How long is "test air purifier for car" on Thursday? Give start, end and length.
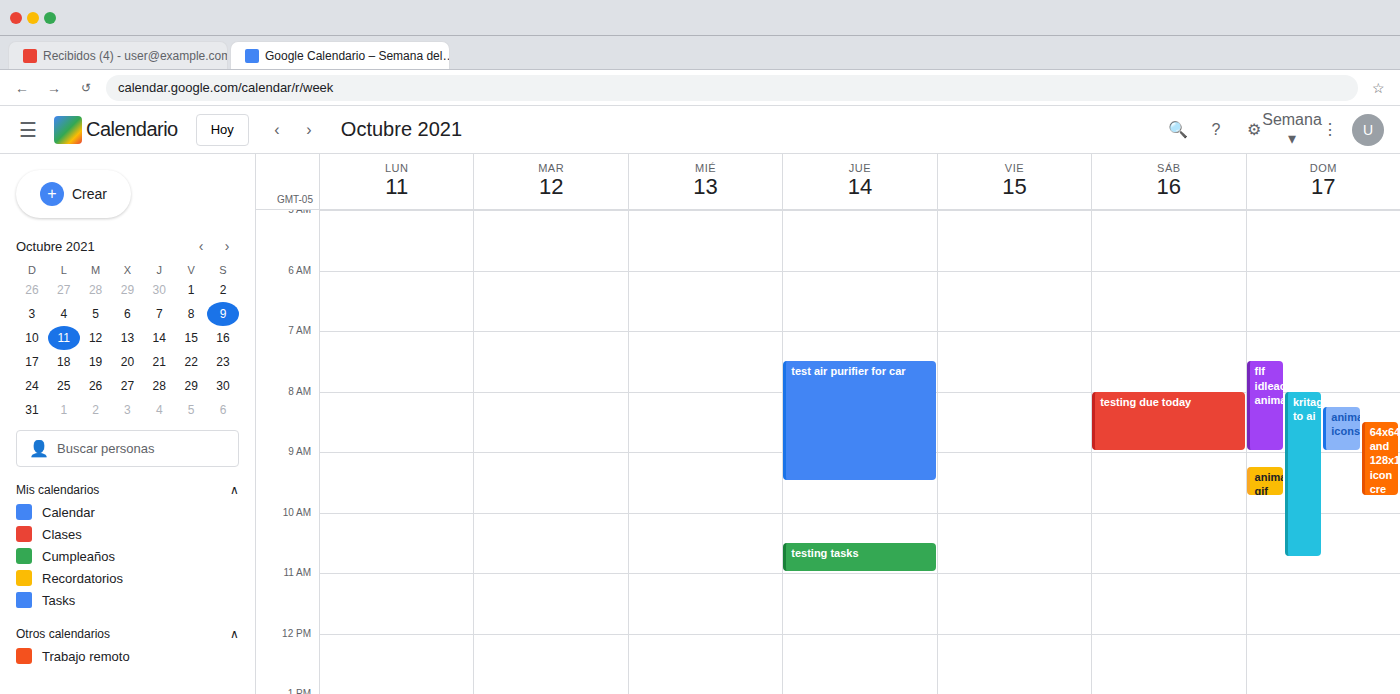
7:30 AM to 9:30 AM, 2 hours